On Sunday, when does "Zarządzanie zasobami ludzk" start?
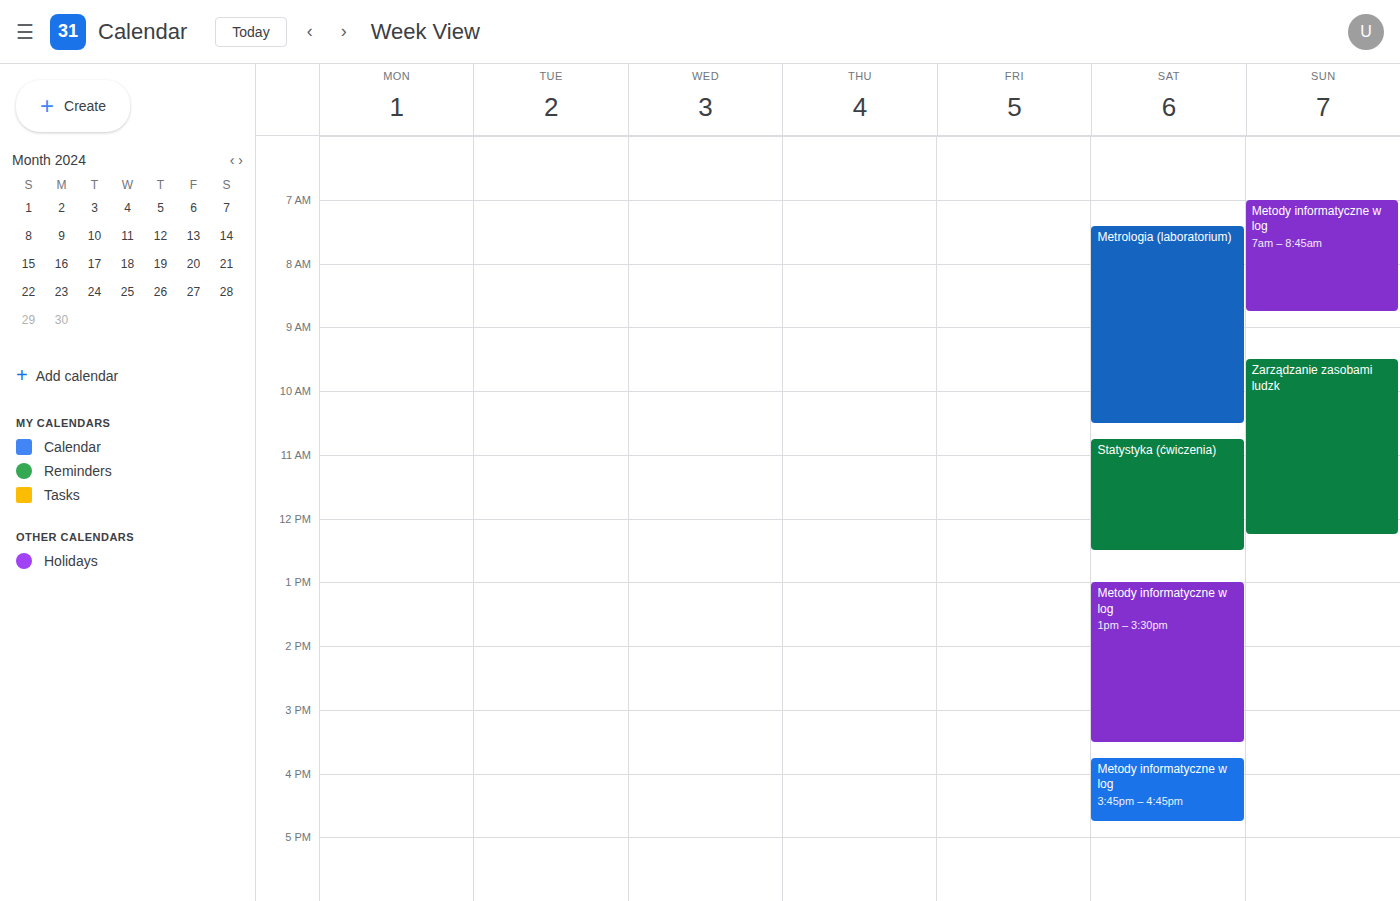
9:30 AM